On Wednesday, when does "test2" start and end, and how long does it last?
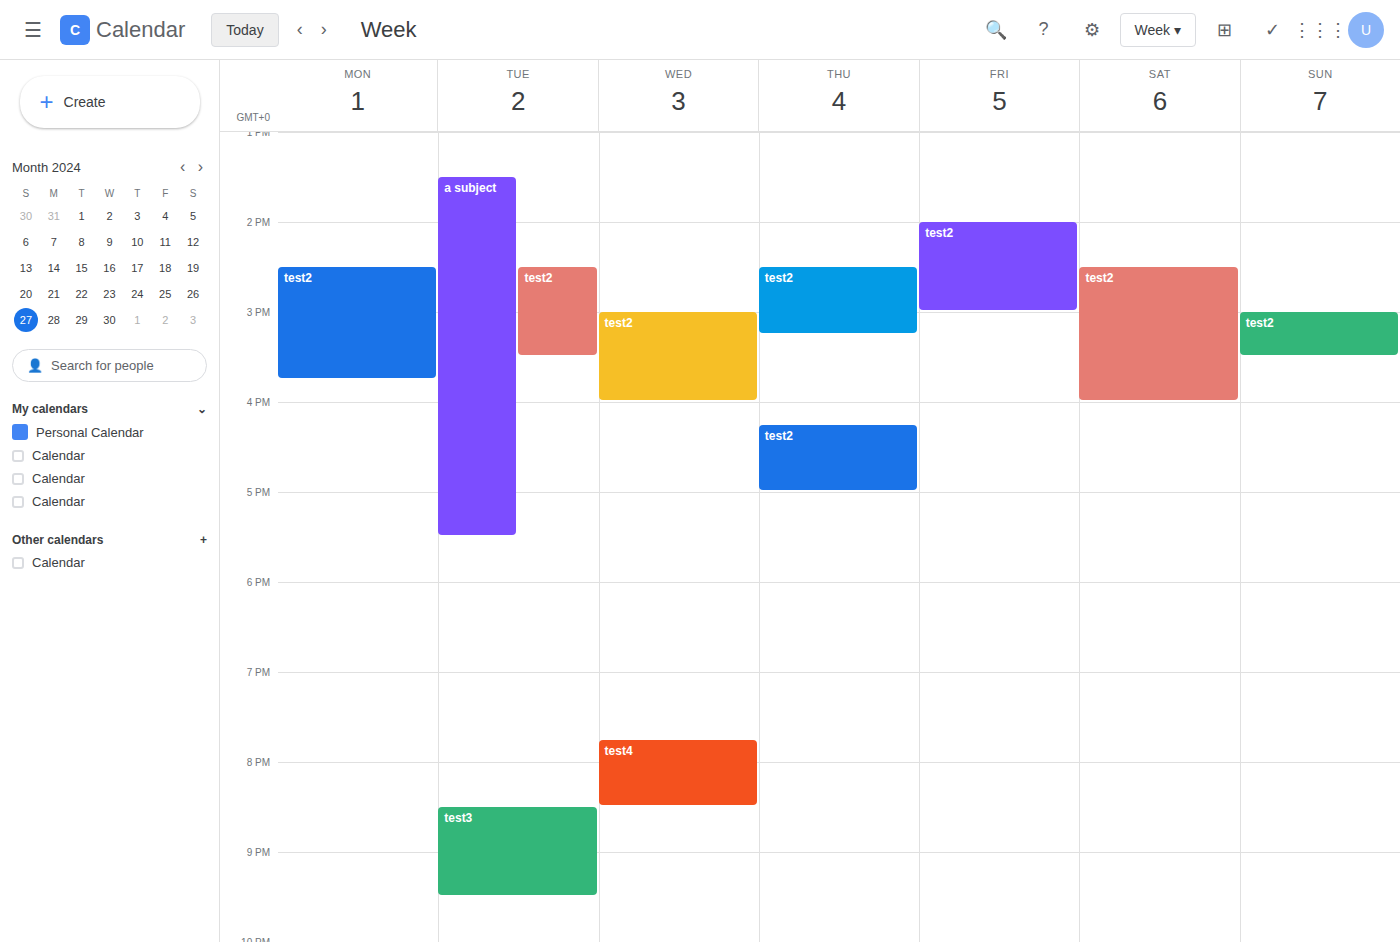
3:00 PM to 4:00 PM, 1 hour